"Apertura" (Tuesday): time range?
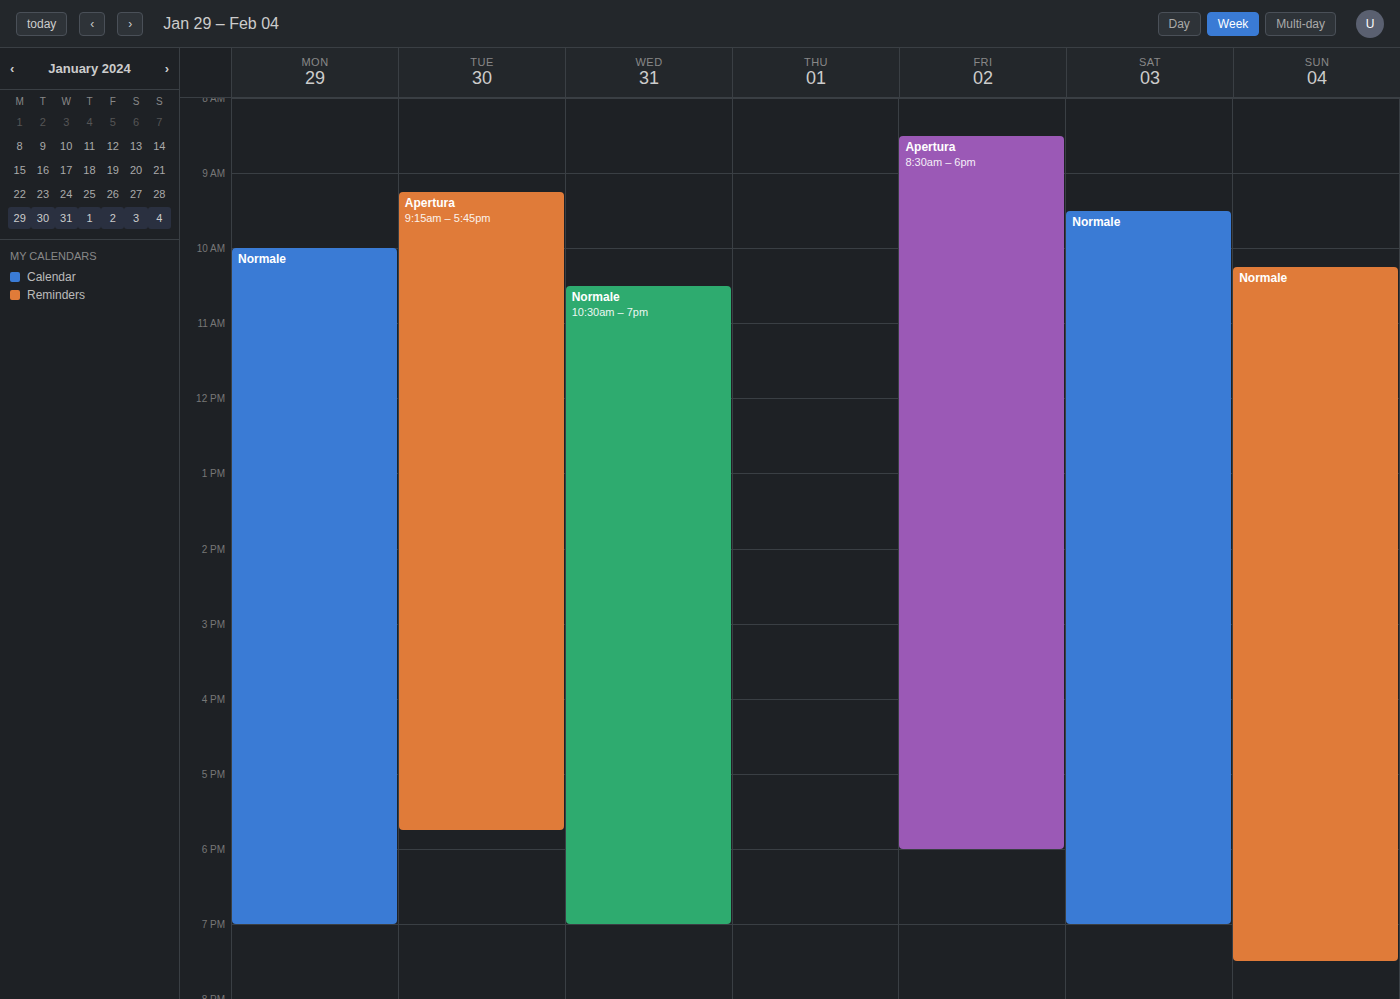
9:15 AM to 5:45 PM